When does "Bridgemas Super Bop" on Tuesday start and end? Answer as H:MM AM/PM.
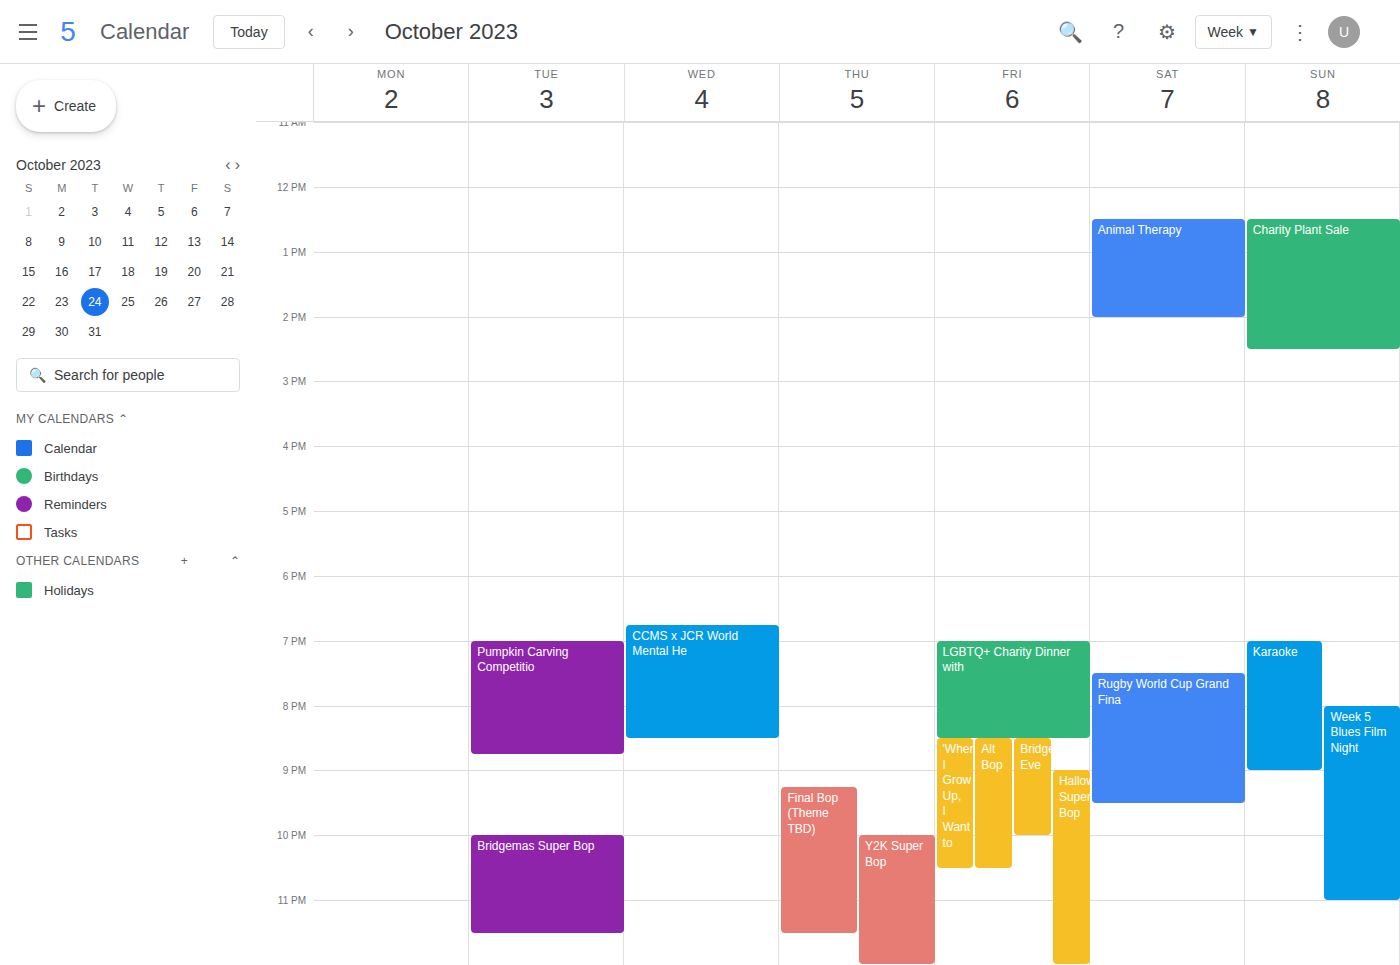
10:00 PM to 11:30 PM